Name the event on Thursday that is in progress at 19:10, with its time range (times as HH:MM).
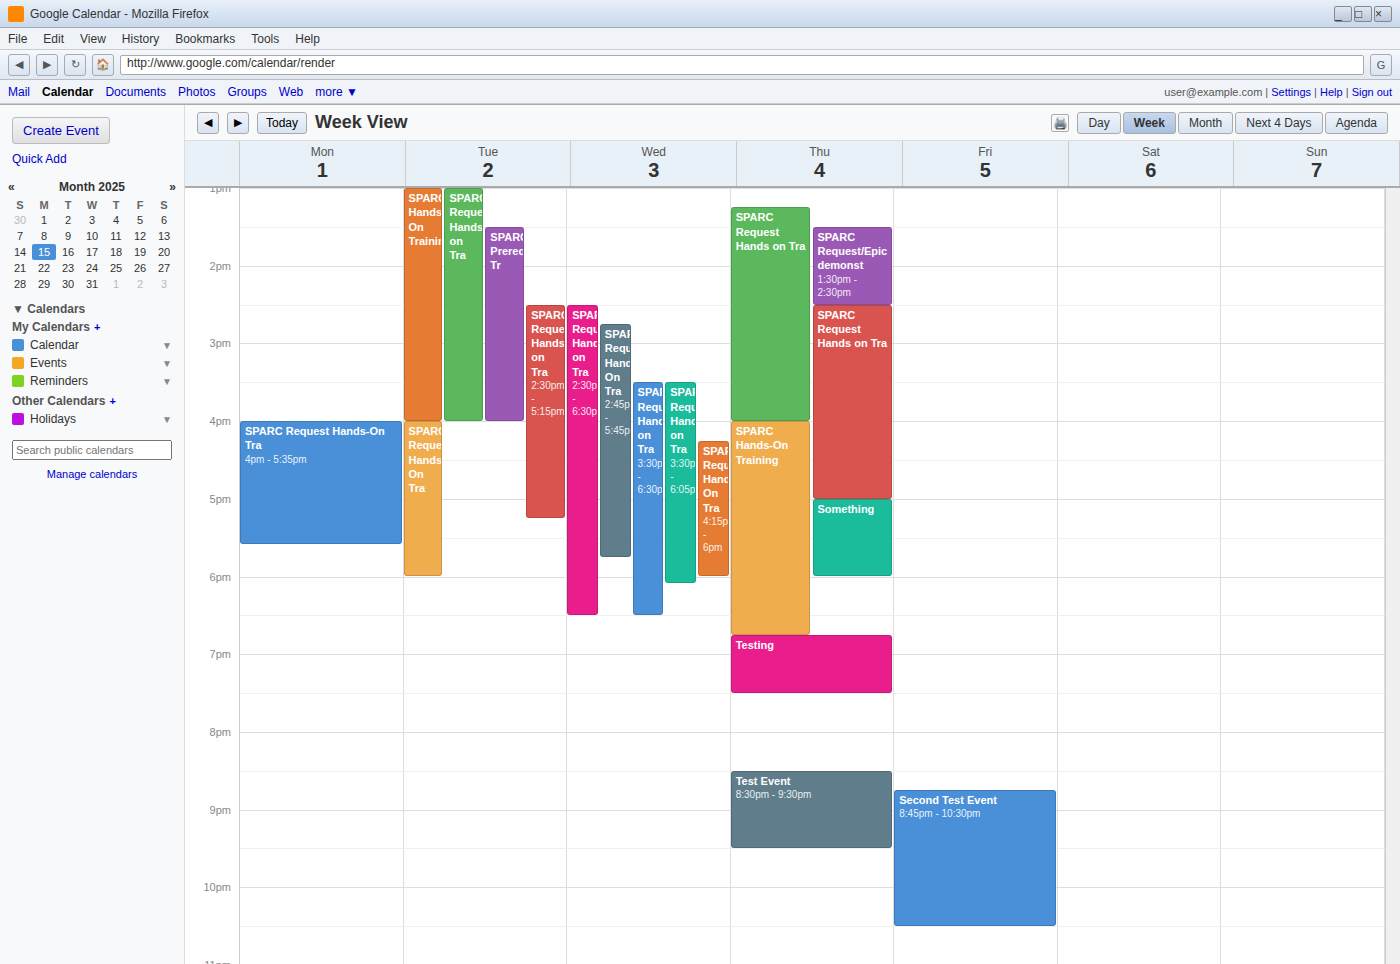
"Testing", 18:45 to 19:30